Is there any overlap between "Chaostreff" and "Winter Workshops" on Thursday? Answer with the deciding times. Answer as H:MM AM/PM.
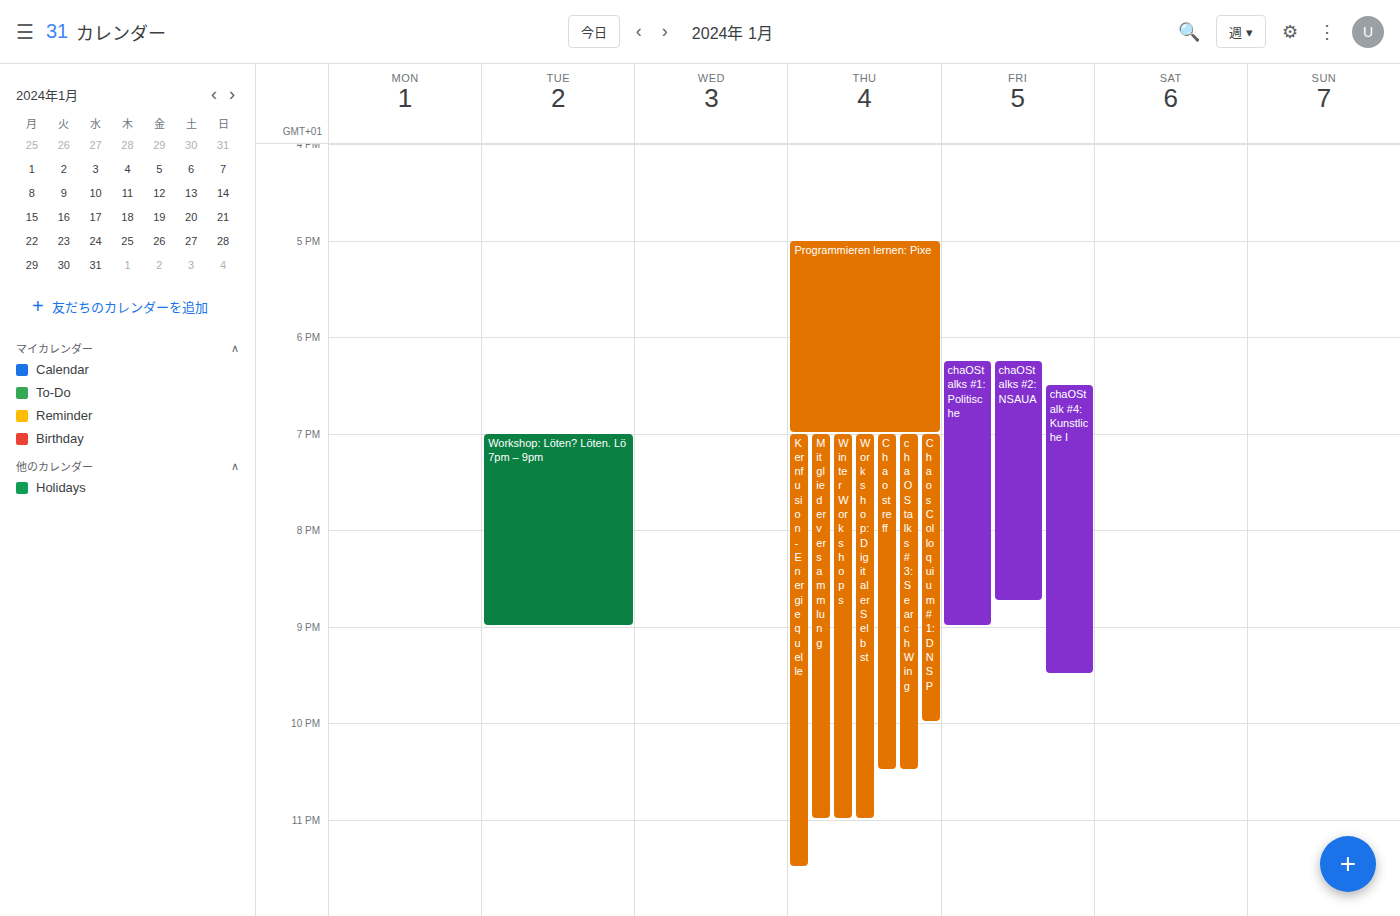
"Chaostreff" runs 7:00 PM to 10:30 PM, inside "Winter Workshops" -- they overlap.